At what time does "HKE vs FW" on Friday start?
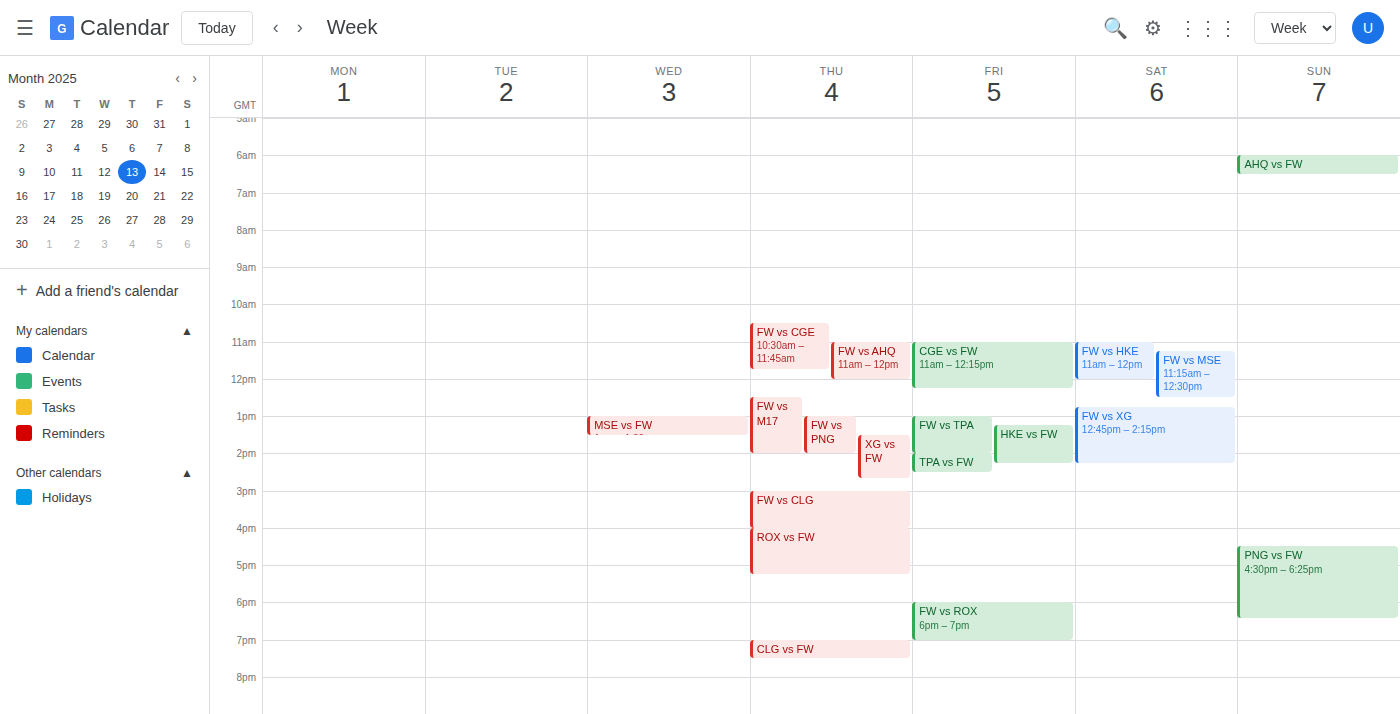
1:15 PM